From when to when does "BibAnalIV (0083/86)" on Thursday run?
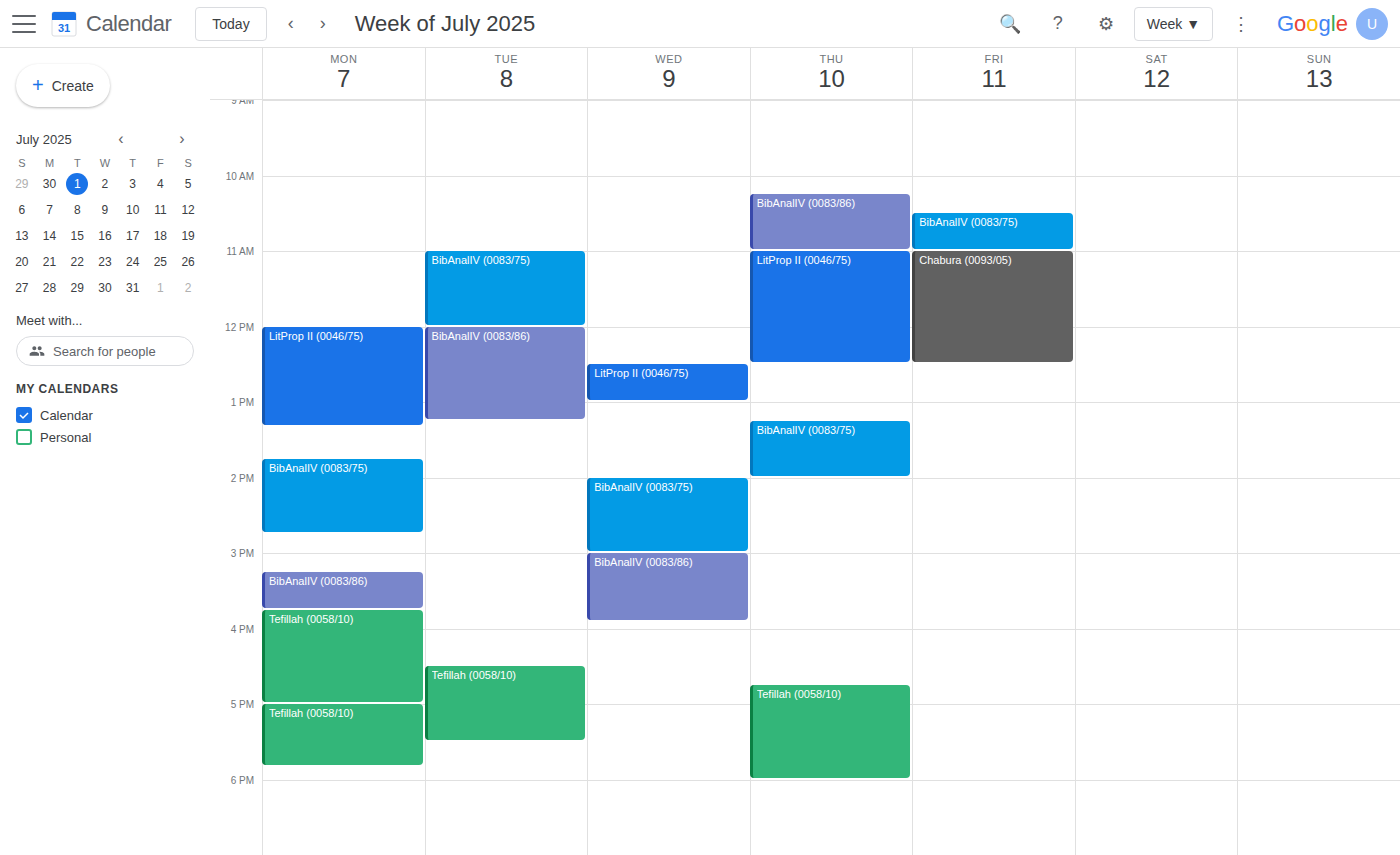
10:15 AM to 11:00 AM